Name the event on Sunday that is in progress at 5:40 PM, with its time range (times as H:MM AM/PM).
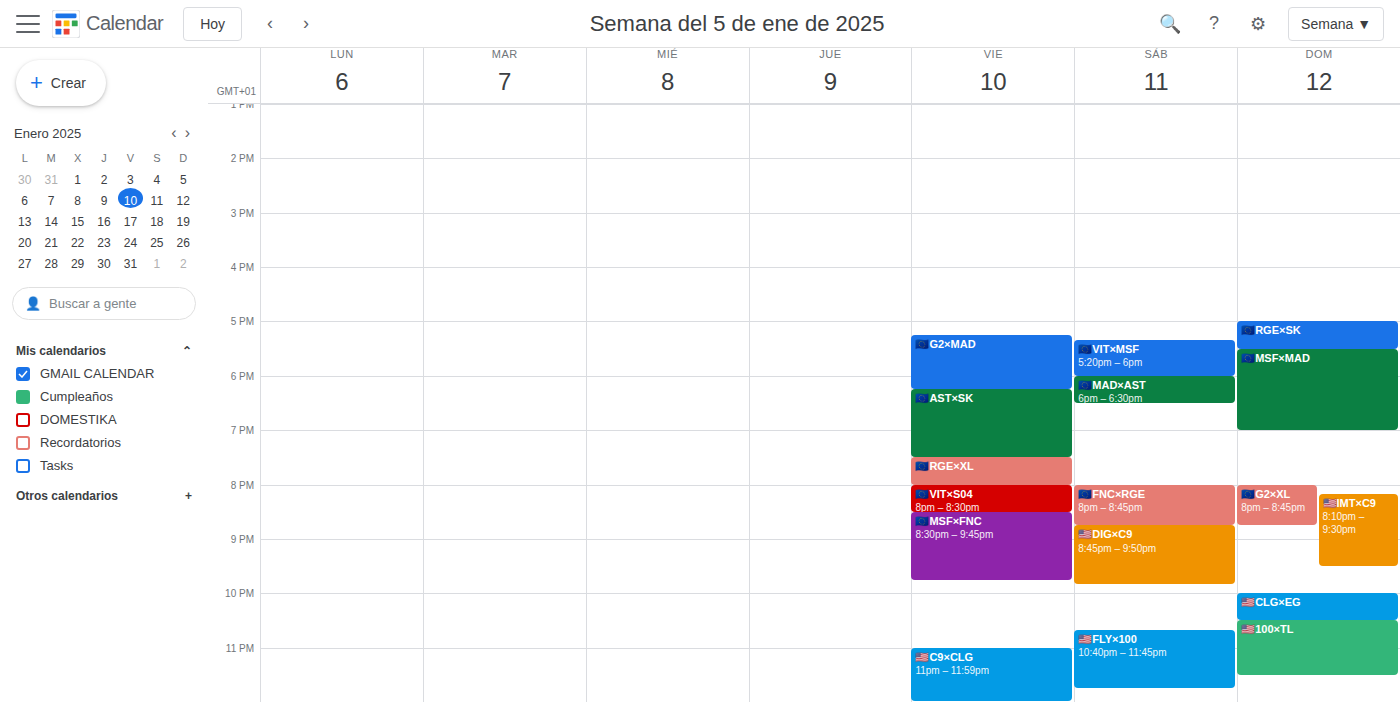
"🇪🇺MSF×MAD", 5:30 PM to 7:00 PM